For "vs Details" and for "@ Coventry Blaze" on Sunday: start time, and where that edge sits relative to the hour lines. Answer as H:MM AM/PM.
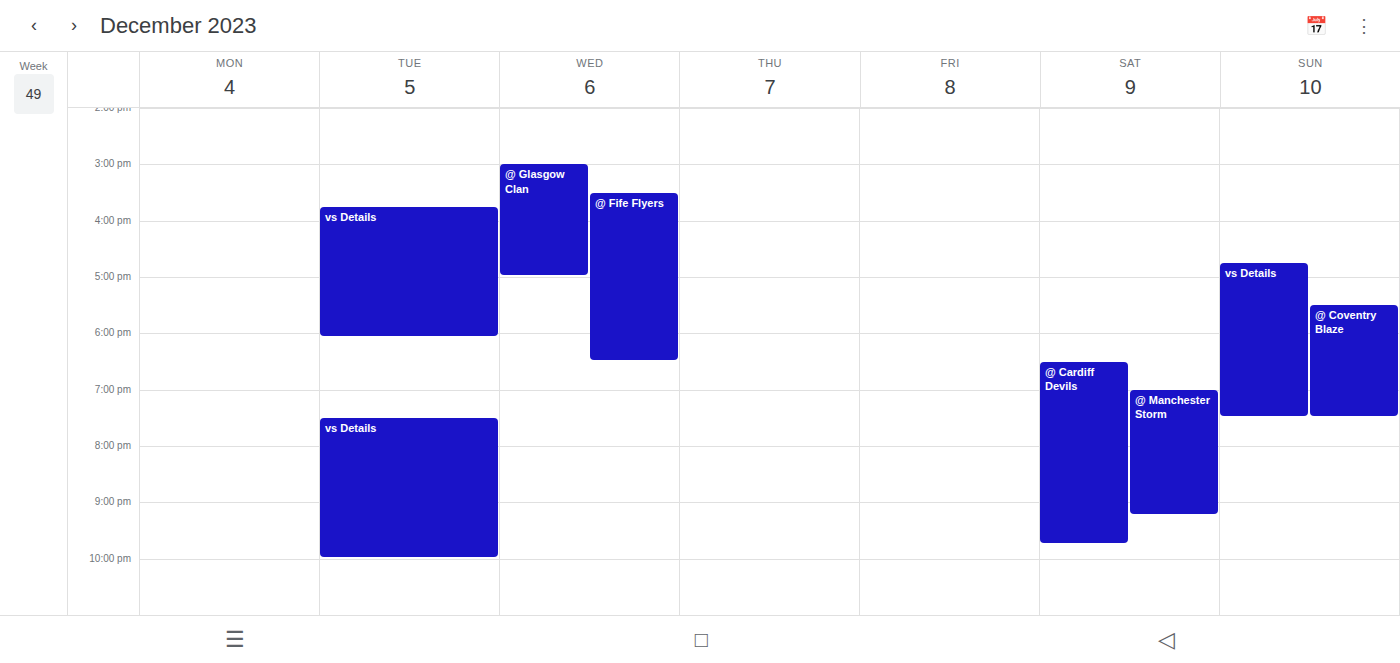
"vs Details": 4:45 PM, neither: three quarters of the way from the 4 PM line to the 5 PM line. "@ Coventry Blaze": 5:30 PM, halfway between the 5 PM and 6 PM lines.